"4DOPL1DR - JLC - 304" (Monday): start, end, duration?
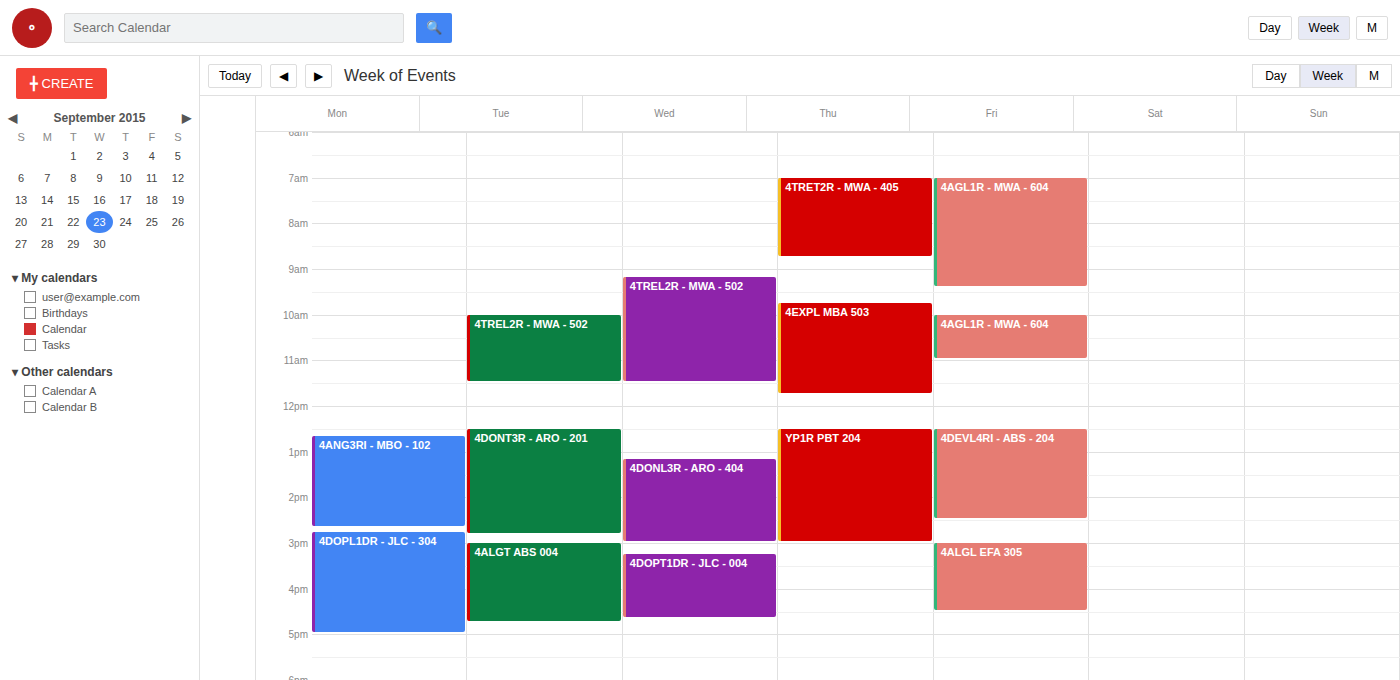
2:45 PM to 5:00 PM, 2 hours 15 minutes